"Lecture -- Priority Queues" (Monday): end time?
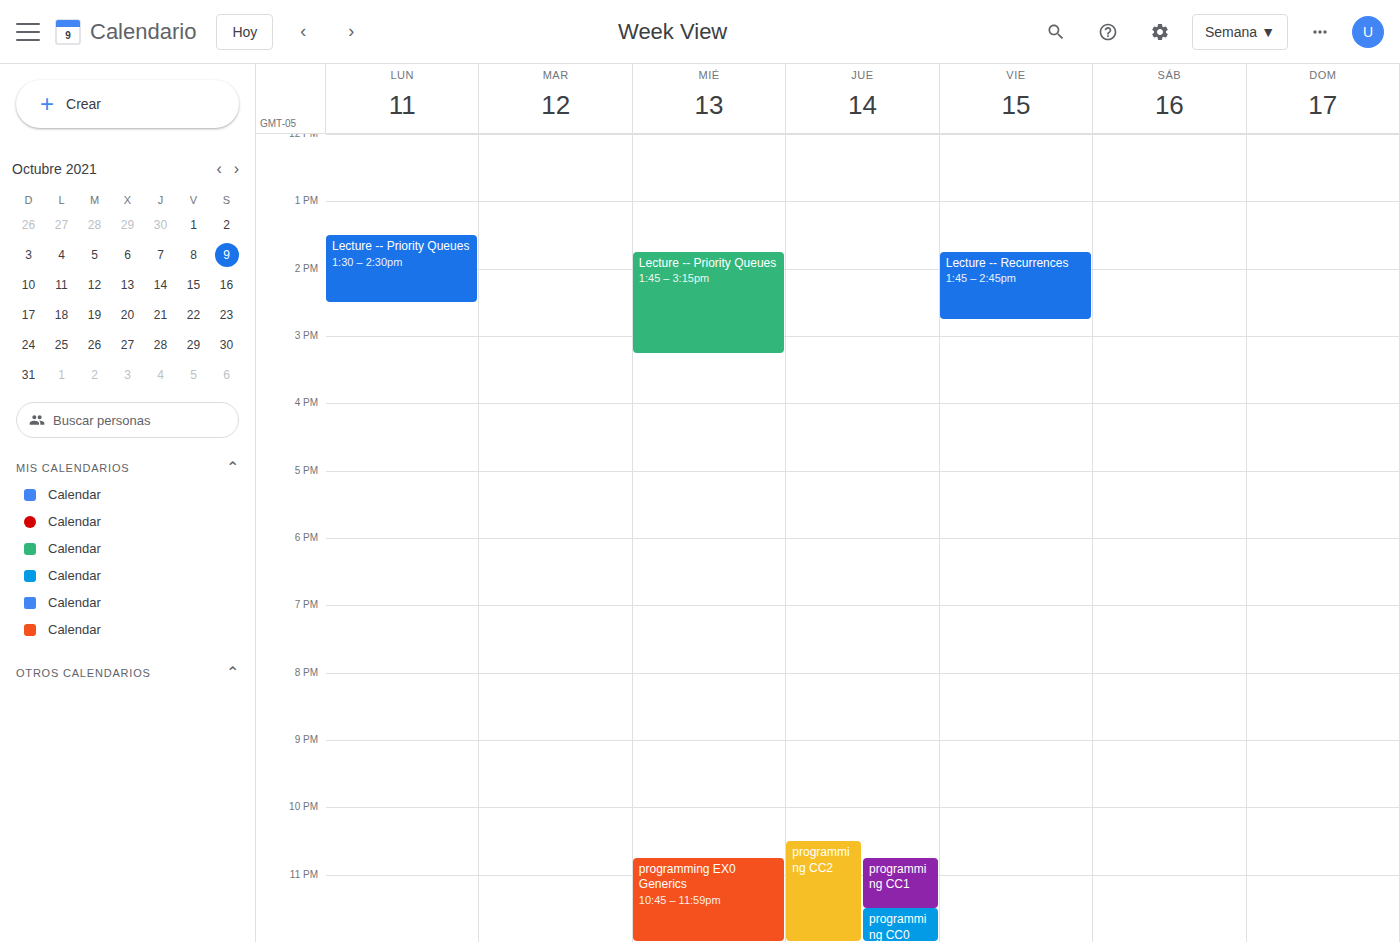
2:30 PM